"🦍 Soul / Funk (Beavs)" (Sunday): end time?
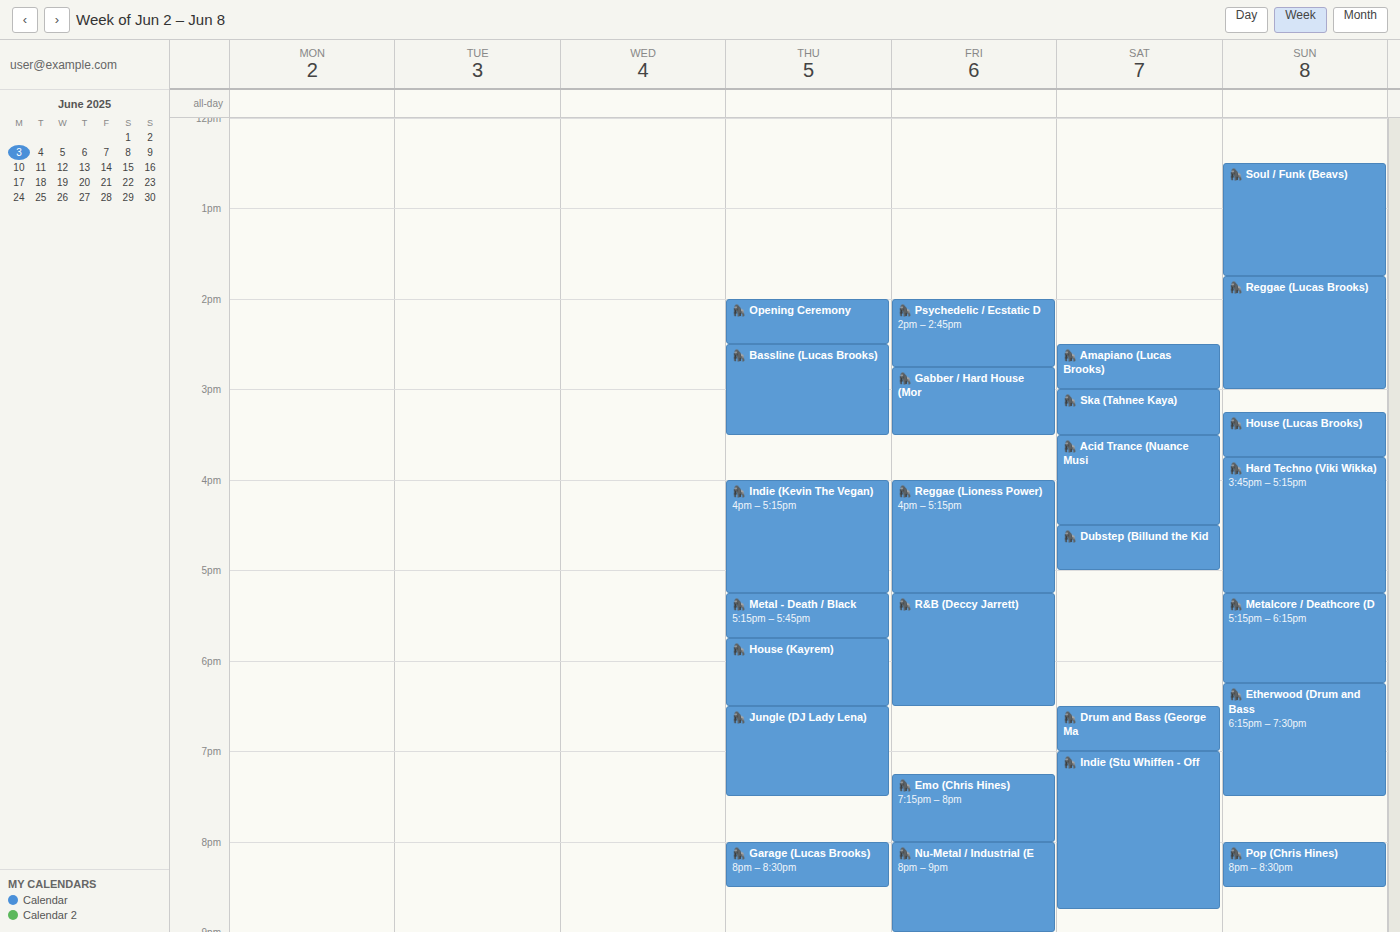
1:45 PM